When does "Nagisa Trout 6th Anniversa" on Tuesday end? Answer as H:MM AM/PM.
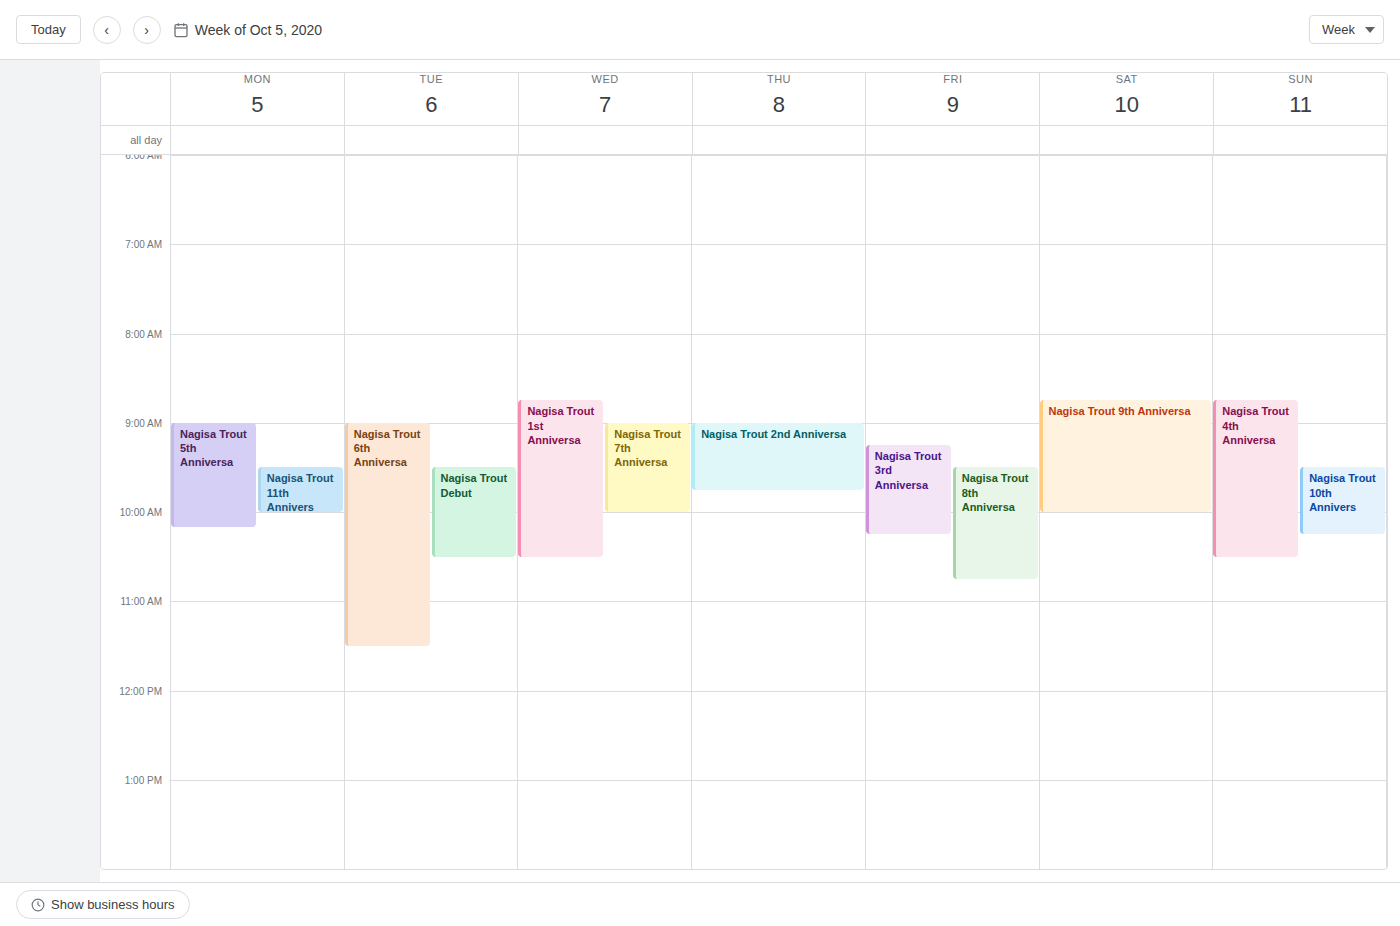
11:30 AM